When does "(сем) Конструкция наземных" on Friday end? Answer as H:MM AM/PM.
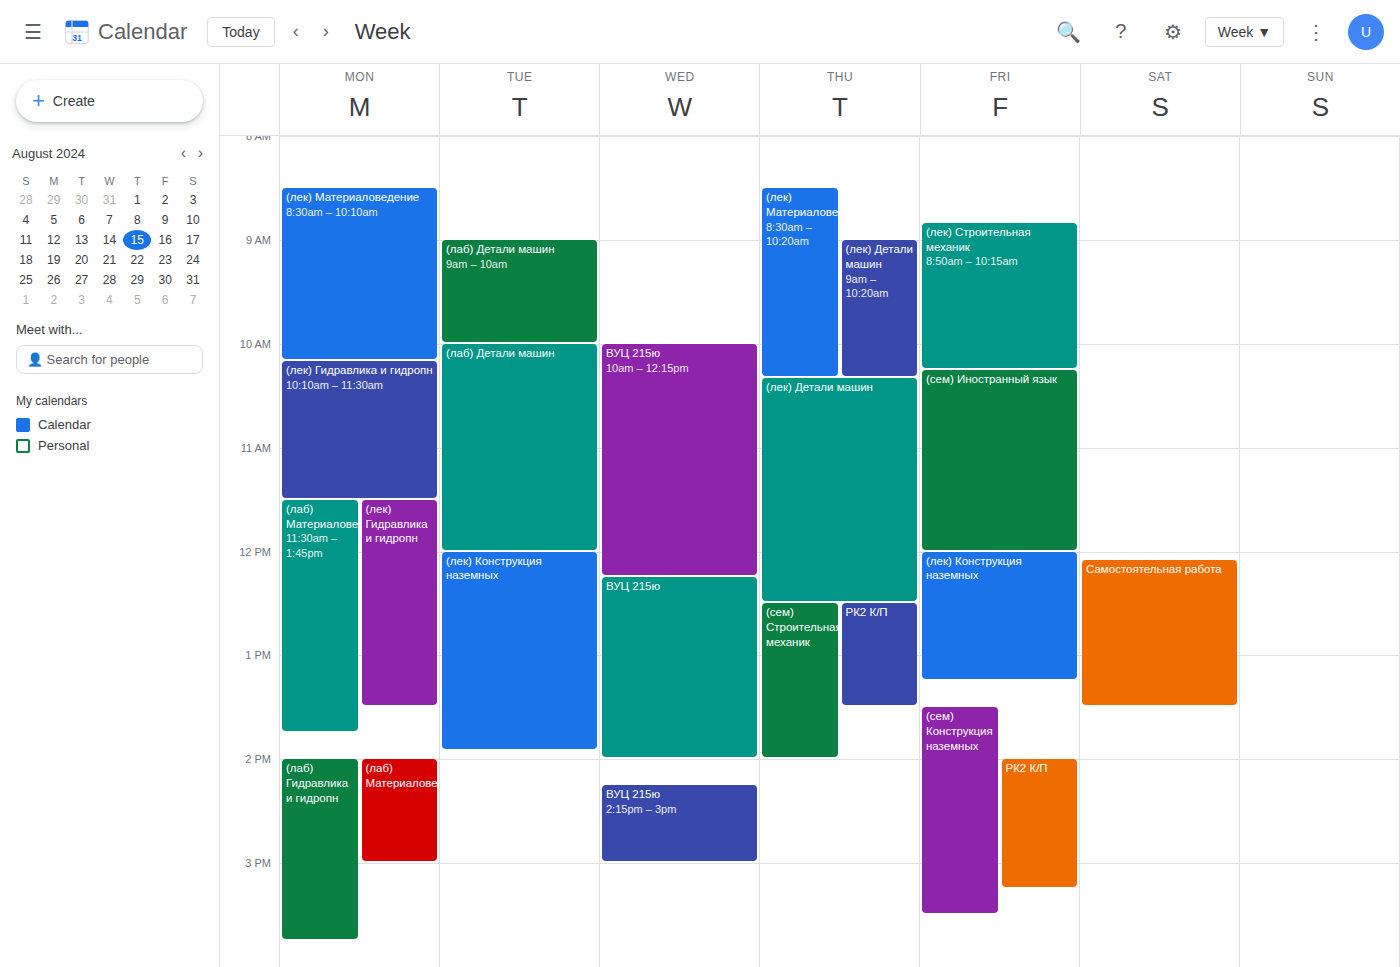
3:30 PM